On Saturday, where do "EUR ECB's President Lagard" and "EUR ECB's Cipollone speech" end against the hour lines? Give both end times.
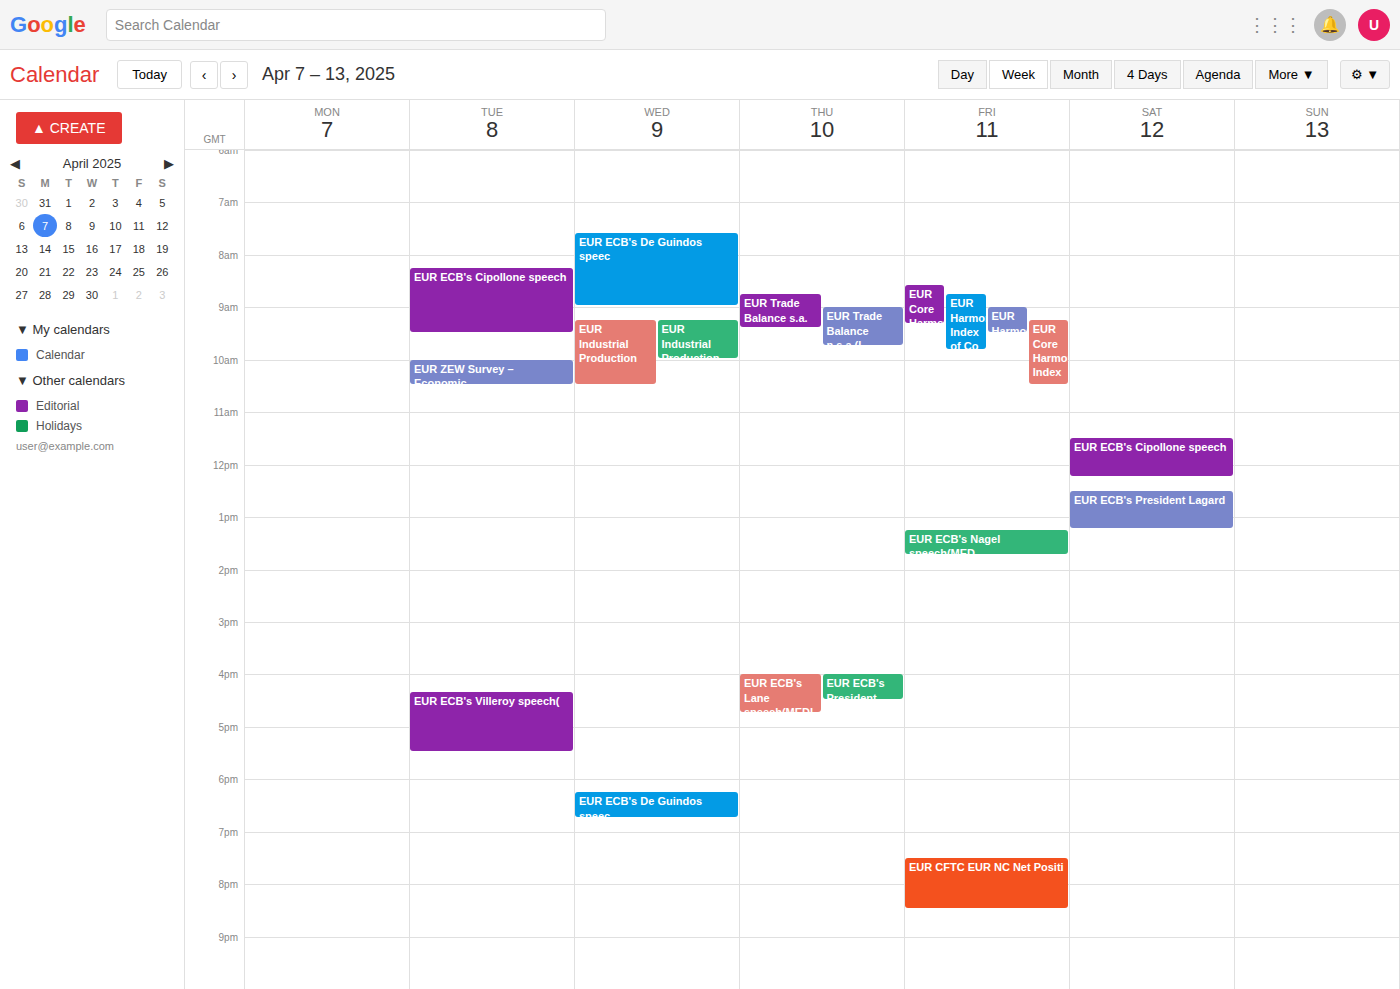
"EUR ECB's President Lagard": 1:15 PM, neither: a quarter of the way from the 1 PM line to the 2 PM line. "EUR ECB's Cipollone speech": 12:15 PM, neither: a quarter of the way from the 12 PM line to the 1 PM line.